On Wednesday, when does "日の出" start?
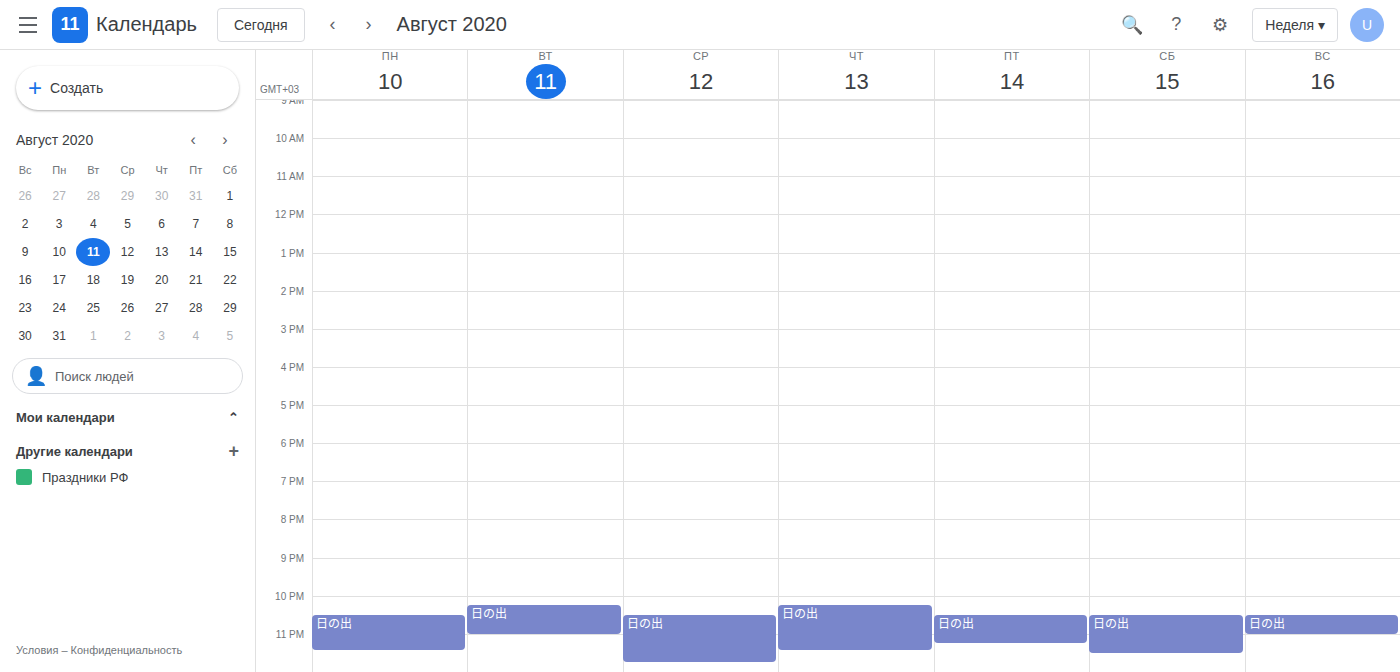
10:30 PM